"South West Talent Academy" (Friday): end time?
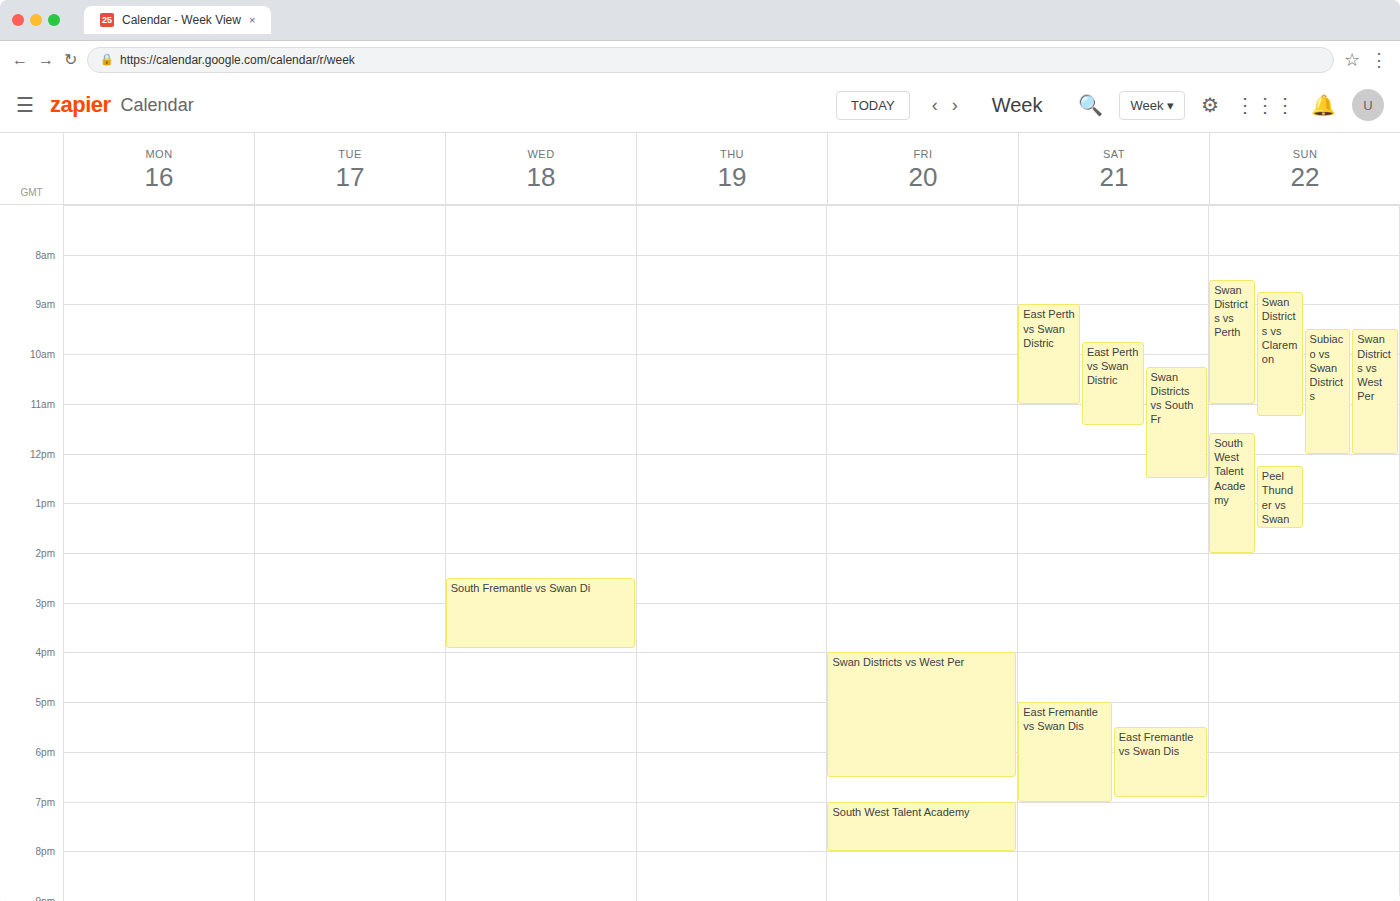
8:00 PM